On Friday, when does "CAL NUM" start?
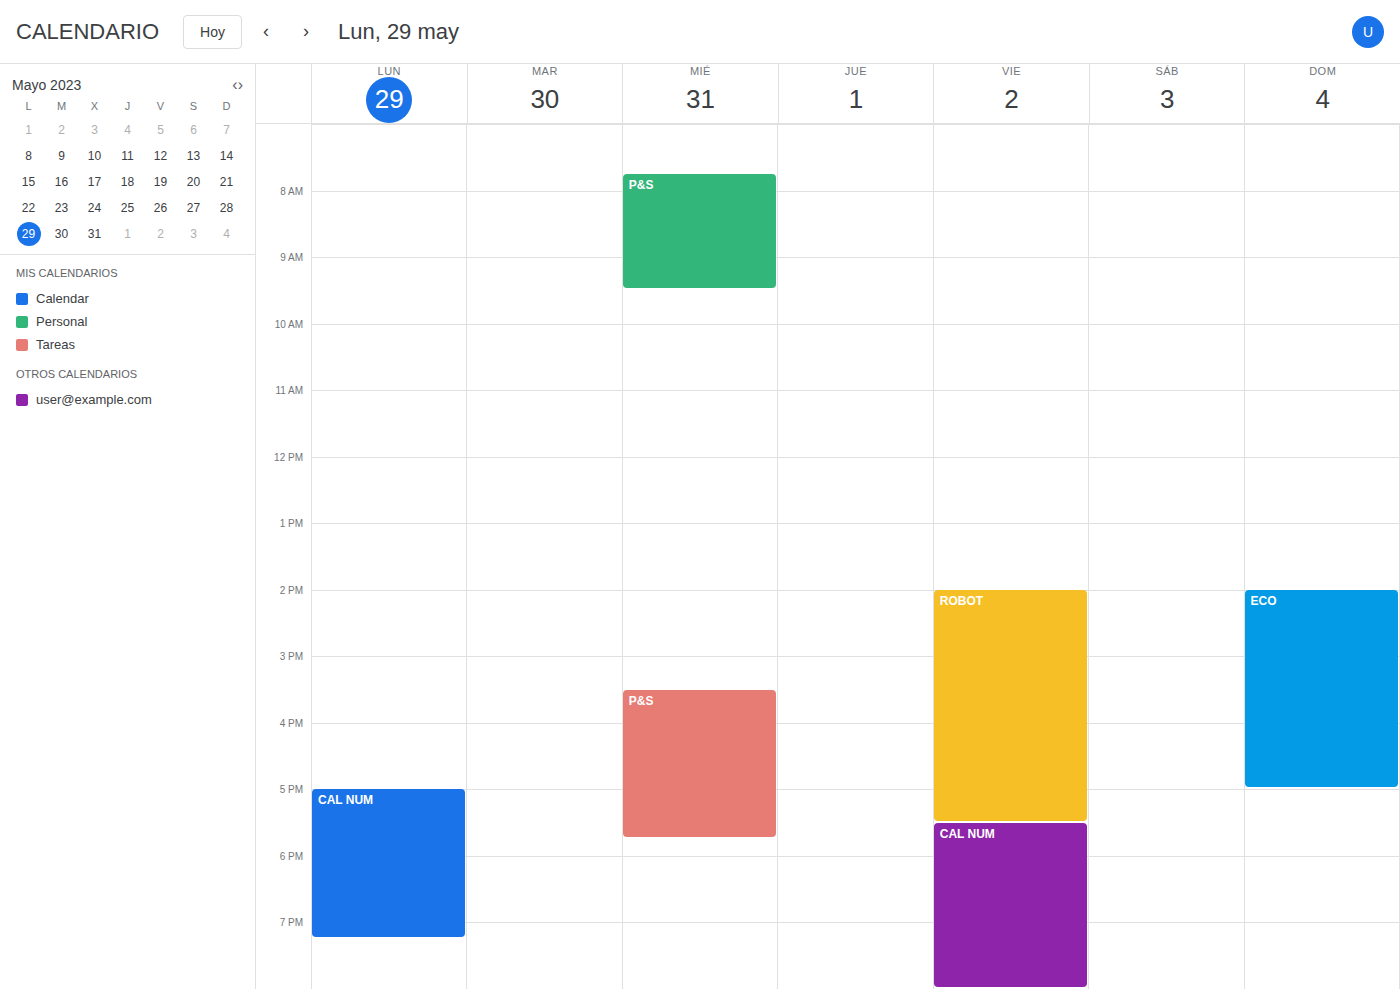
5:30 PM